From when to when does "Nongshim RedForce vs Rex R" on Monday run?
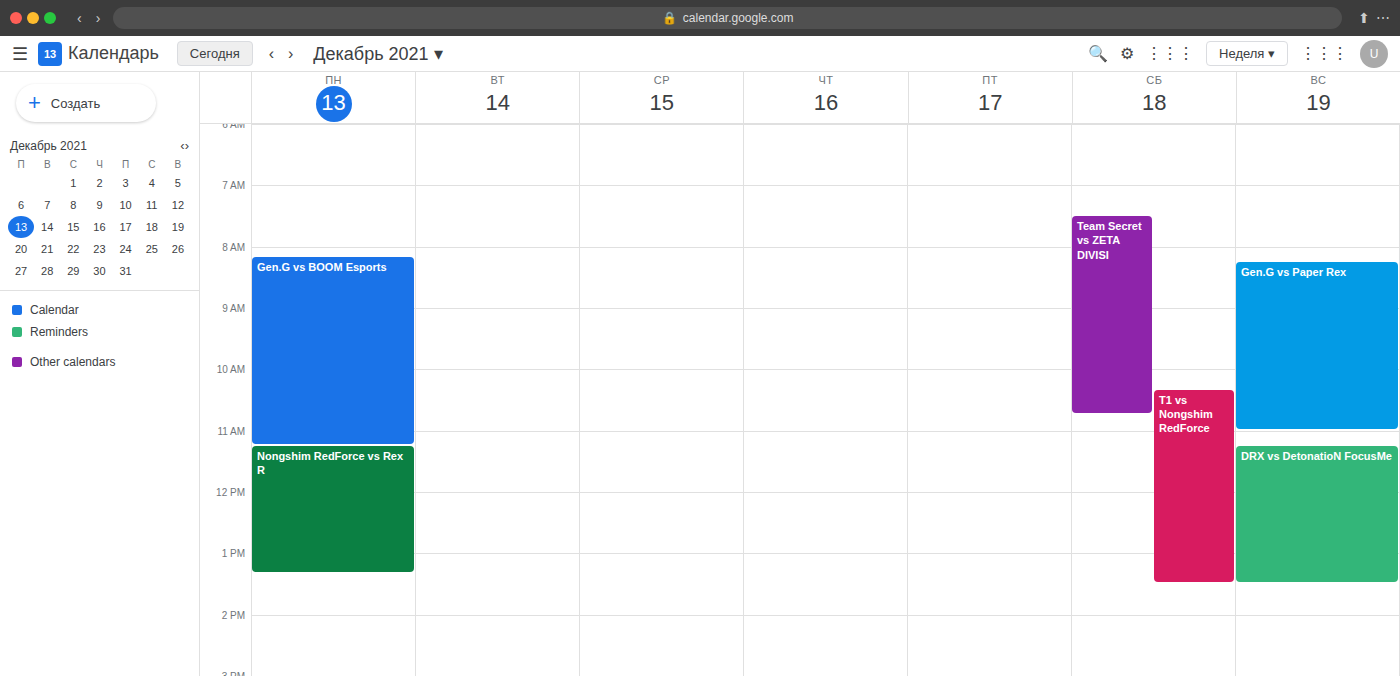
11:15 to 13:20